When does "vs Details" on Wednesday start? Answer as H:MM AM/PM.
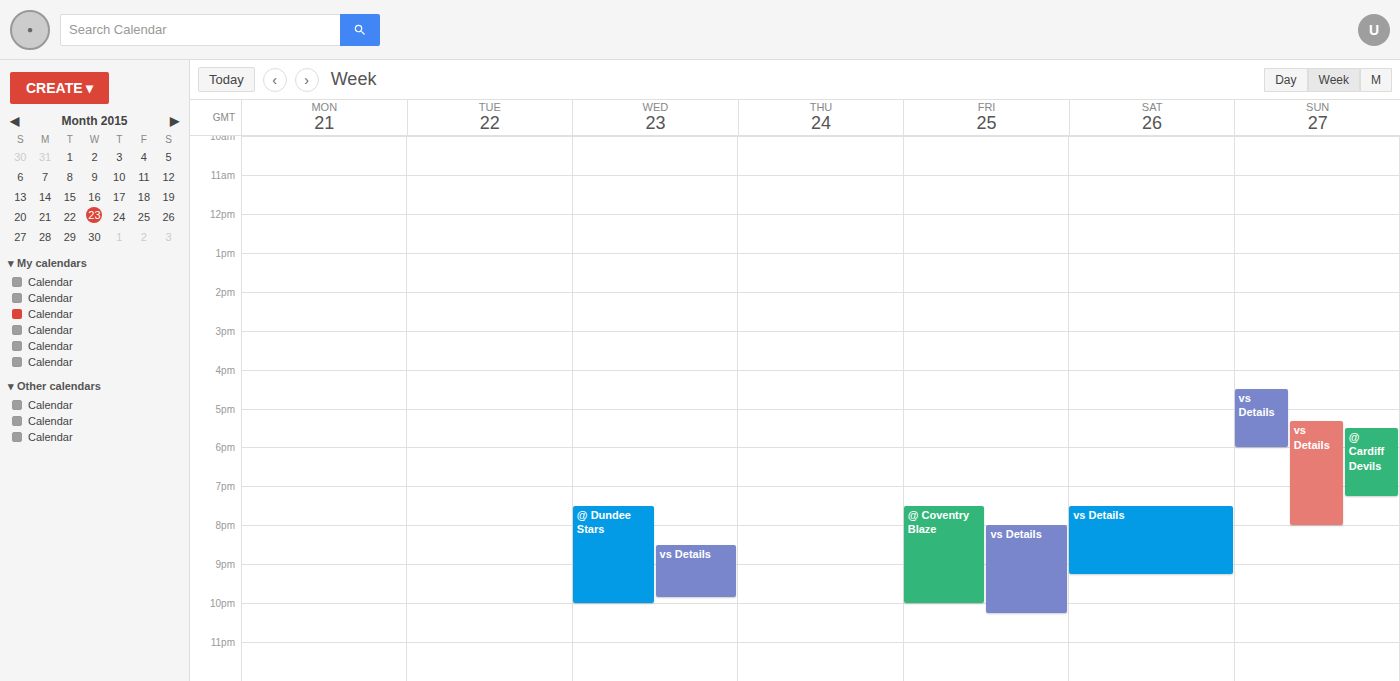
8:30 PM